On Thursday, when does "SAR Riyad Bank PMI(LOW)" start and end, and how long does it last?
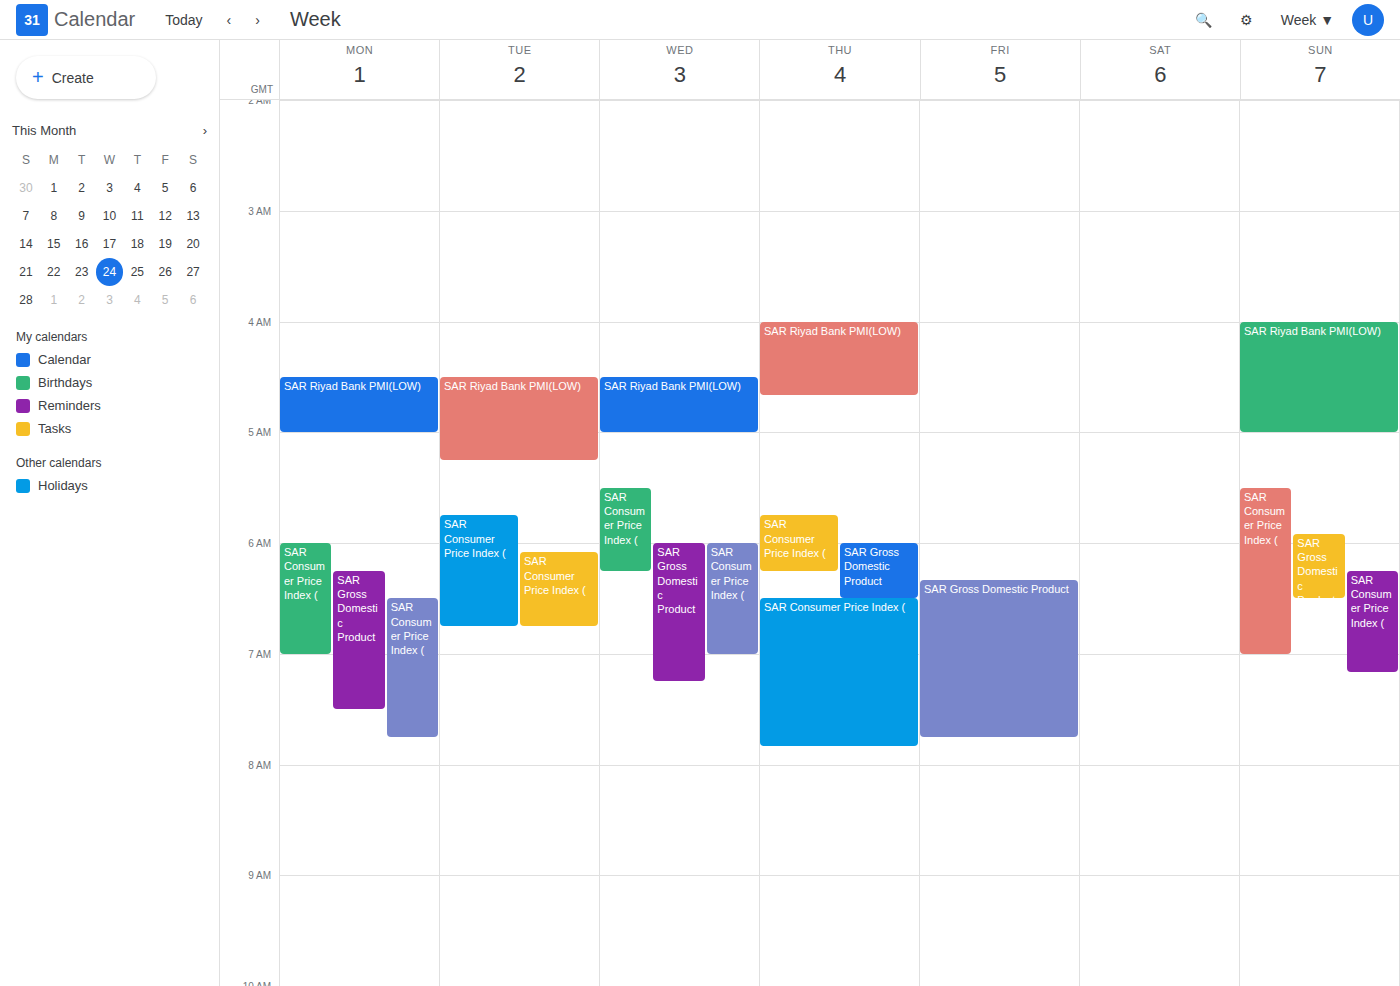
4:00 AM to 4:40 AM, 40 minutes